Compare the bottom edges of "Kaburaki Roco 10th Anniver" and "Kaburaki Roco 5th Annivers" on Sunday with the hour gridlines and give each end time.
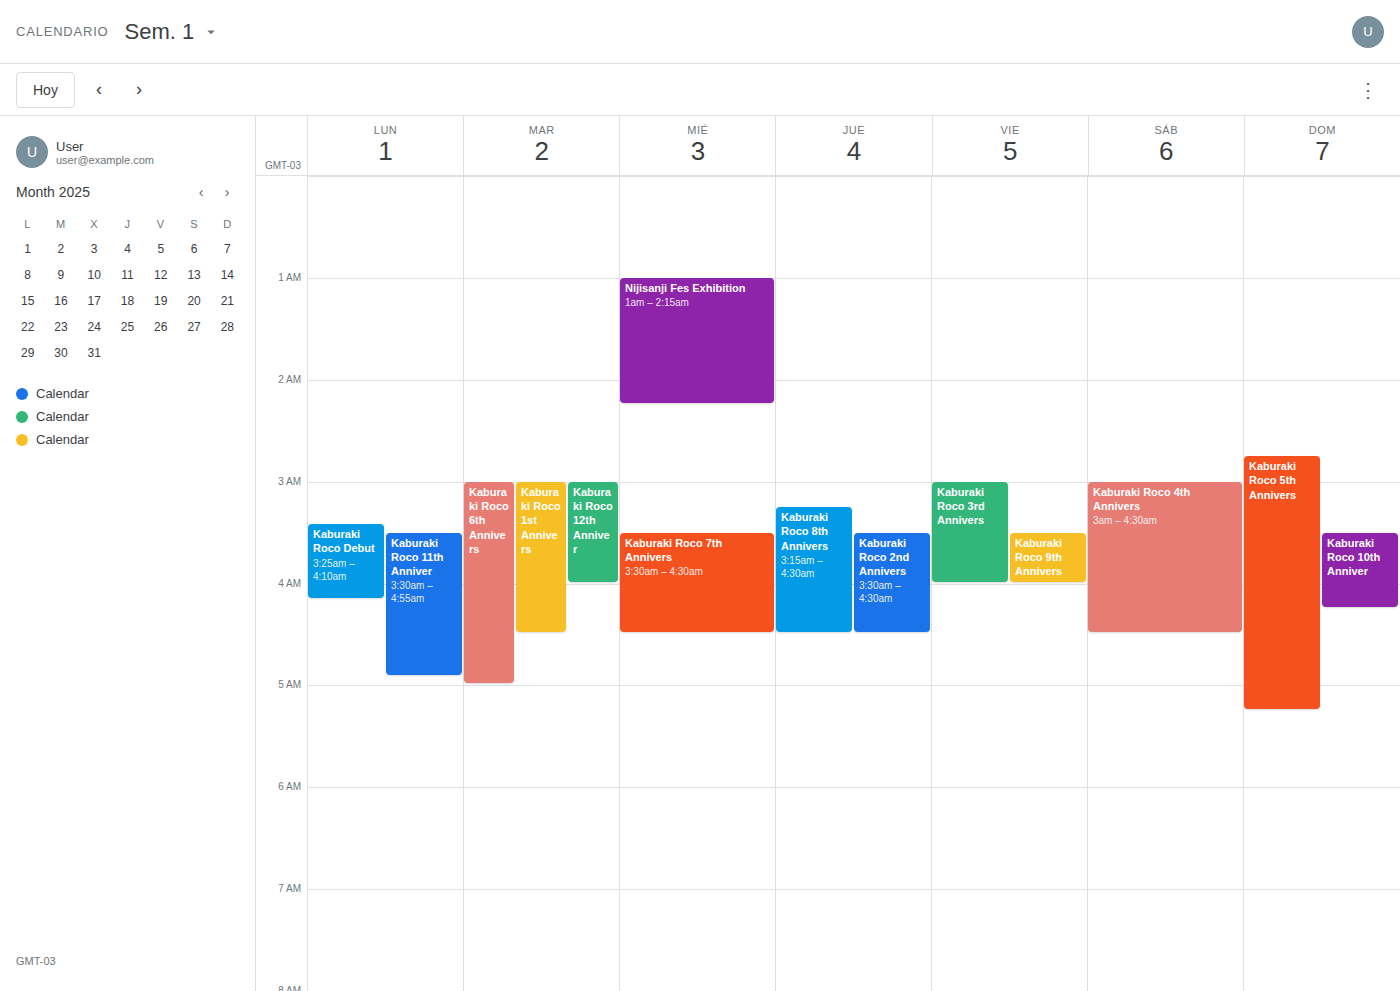
"Kaburaki Roco 10th Anniver": 4:15 AM, neither: a quarter of the way from the 4 AM line to the 5 AM line. "Kaburaki Roco 5th Annivers": 5:15 AM, neither: a quarter of the way from the 5 AM line to the 6 AM line.